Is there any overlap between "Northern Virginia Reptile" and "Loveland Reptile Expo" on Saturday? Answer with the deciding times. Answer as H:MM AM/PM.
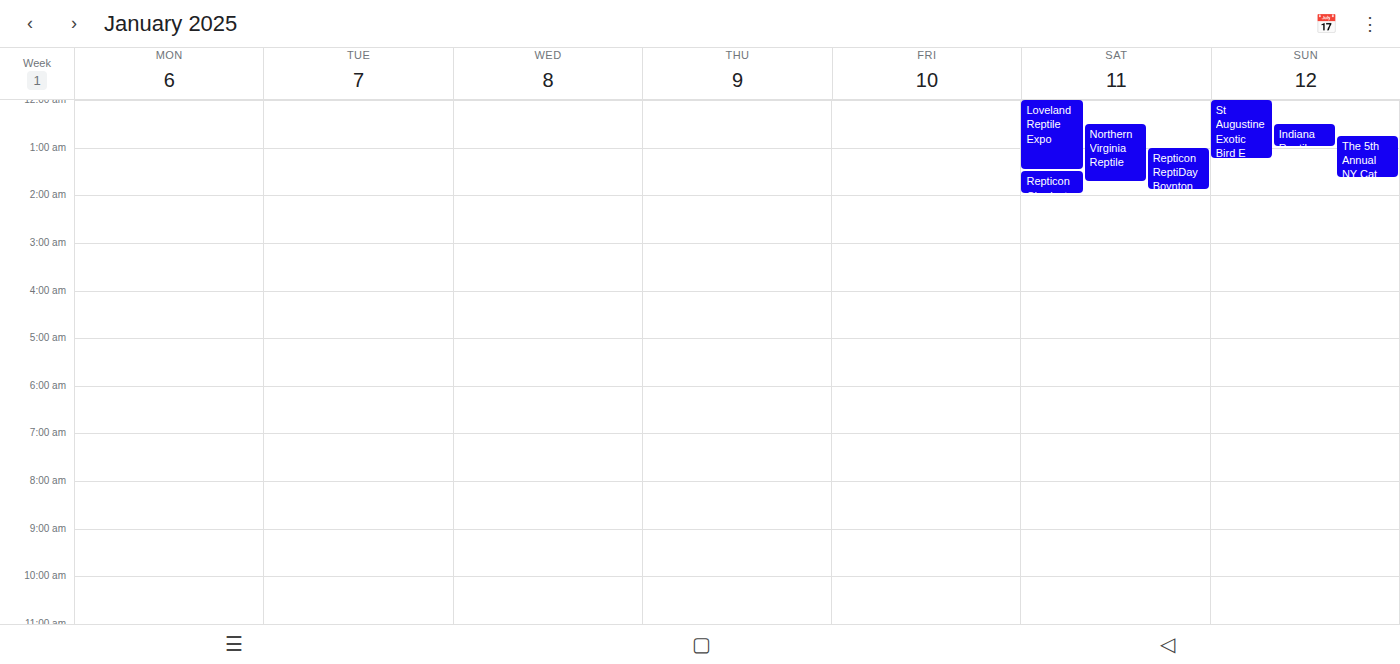
"Northern Virginia Reptile" starts at 12:30 AM, before "Loveland Reptile Expo" ends at 1:30 AM -- they overlap.